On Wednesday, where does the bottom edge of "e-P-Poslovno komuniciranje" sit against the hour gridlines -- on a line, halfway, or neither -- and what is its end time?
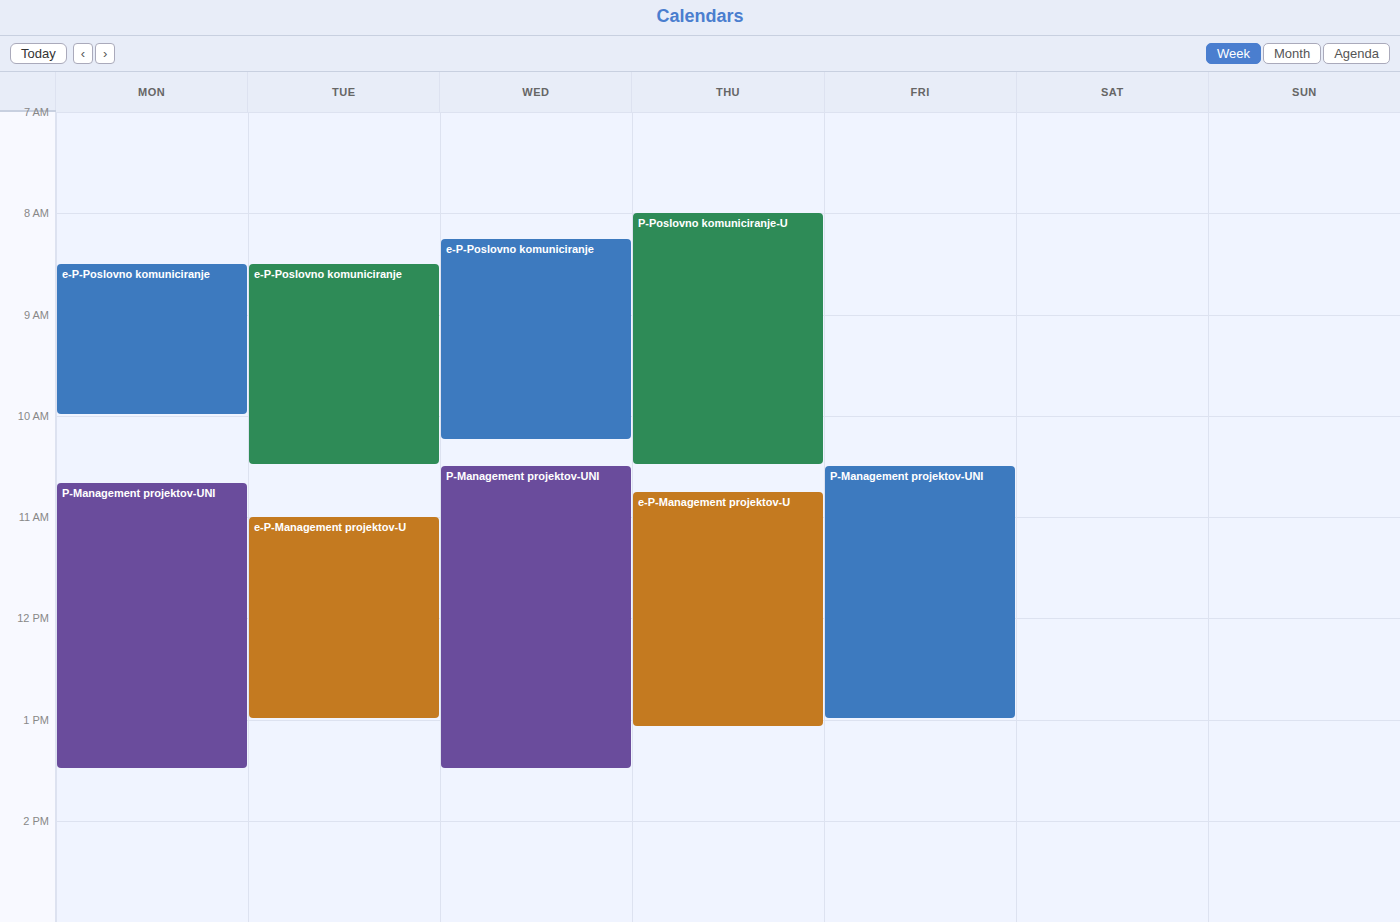
10:15 AM -- neither: a quarter of the way from the 10 AM line to the 11 AM line.